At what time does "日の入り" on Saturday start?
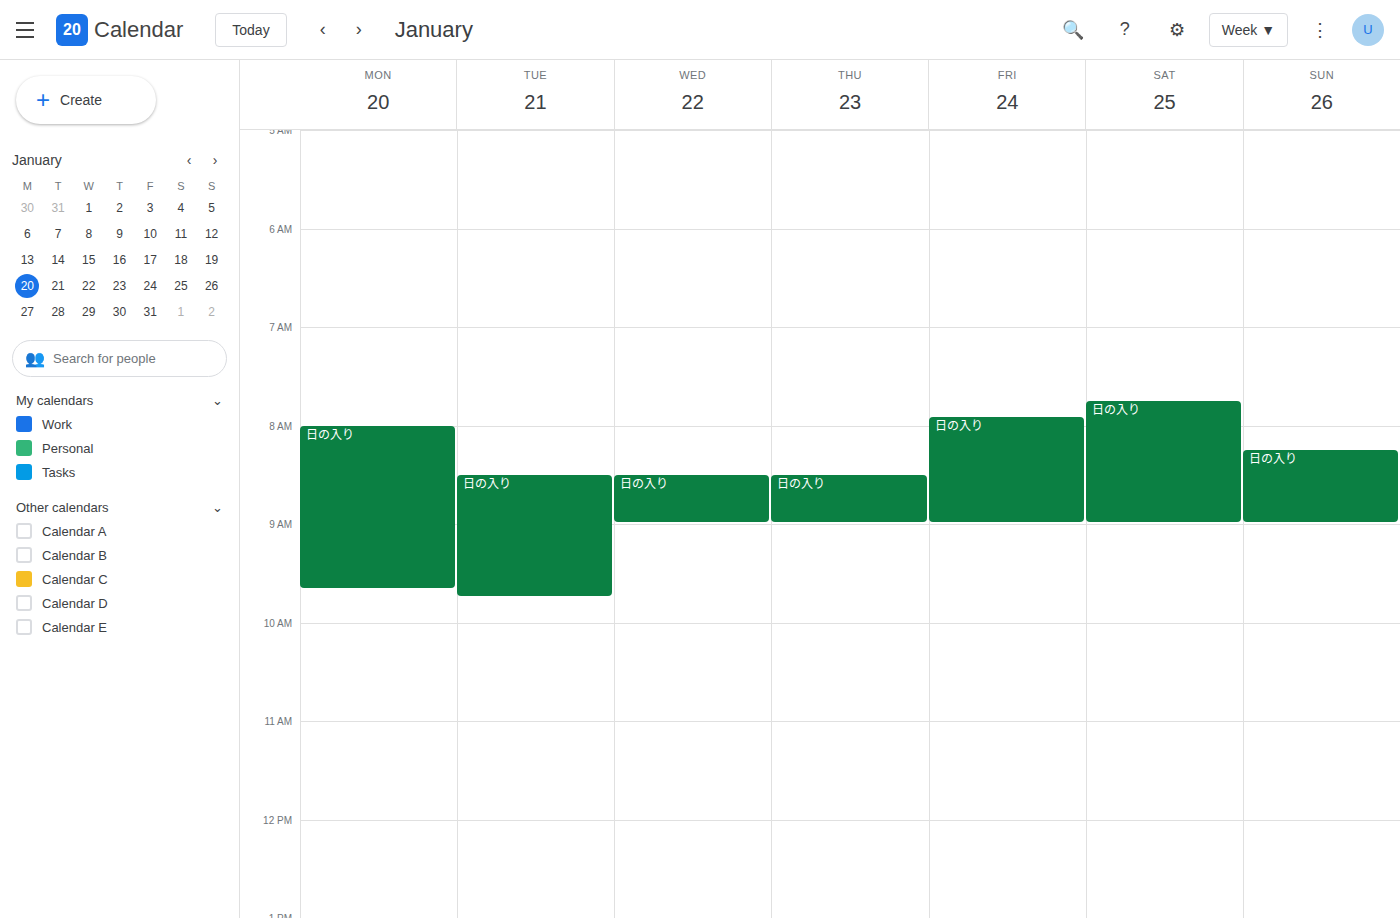
7:45 AM